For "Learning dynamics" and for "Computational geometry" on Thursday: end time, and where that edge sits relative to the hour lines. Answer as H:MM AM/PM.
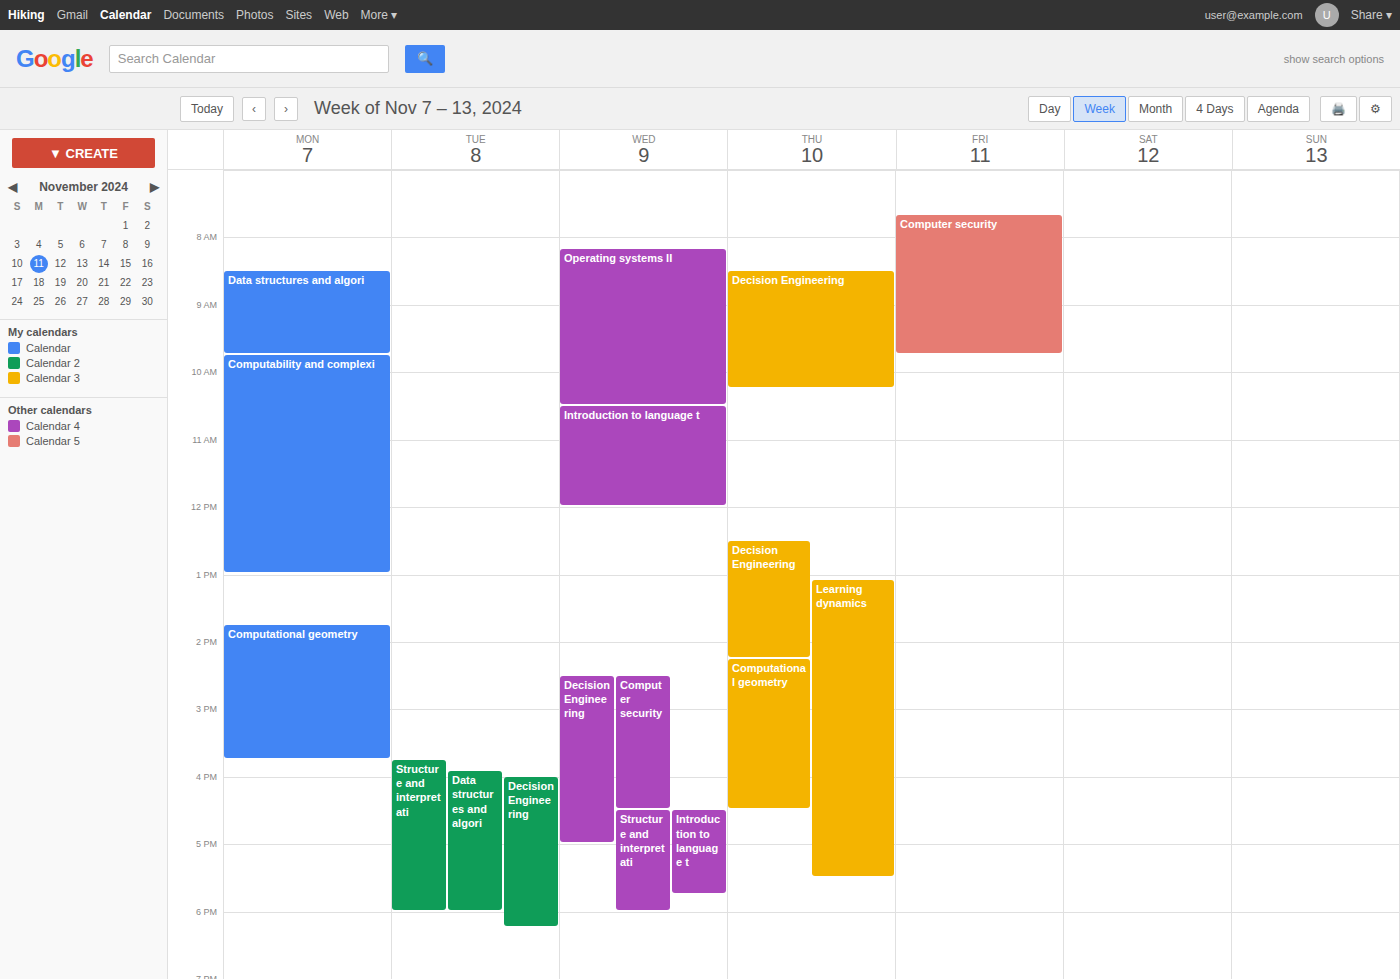
"Learning dynamics": 5:30 PM, halfway between the 5 PM and 6 PM lines. "Computational geometry": 4:30 PM, halfway between the 4 PM and 5 PM lines.